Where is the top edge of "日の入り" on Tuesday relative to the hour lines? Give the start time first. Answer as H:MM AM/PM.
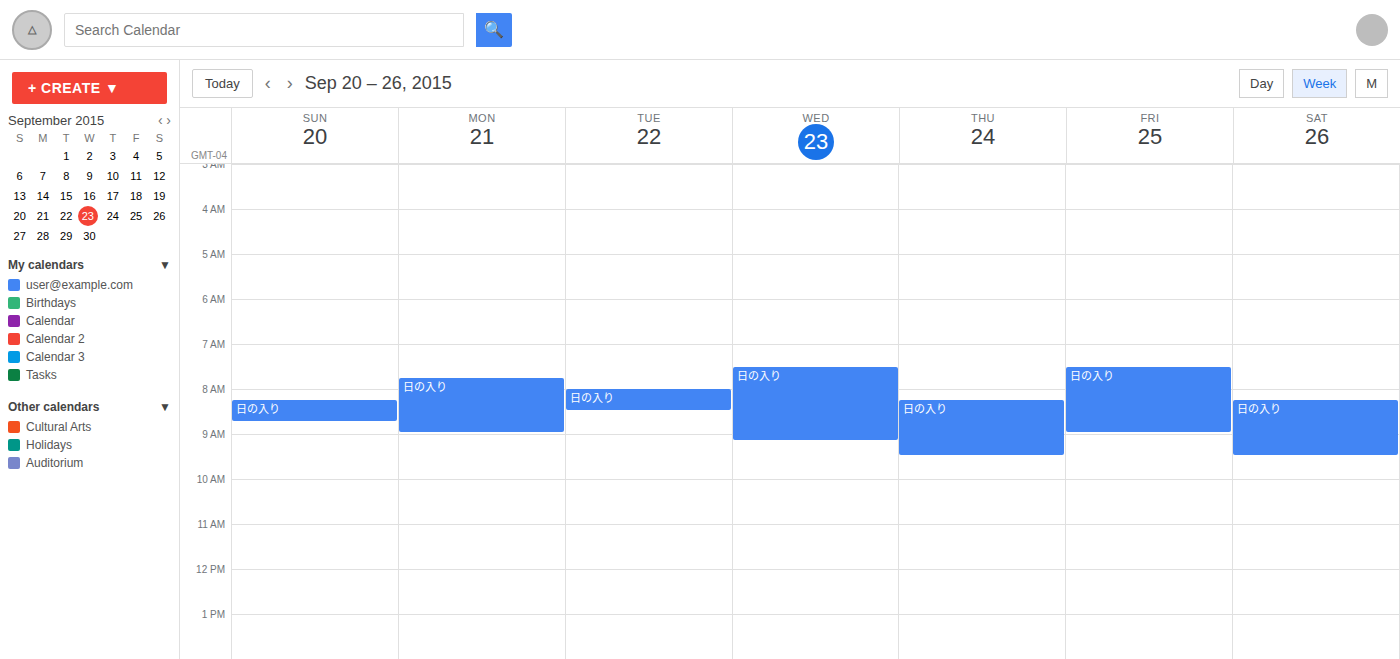
8:00 AM -- exactly on the 8 AM line.